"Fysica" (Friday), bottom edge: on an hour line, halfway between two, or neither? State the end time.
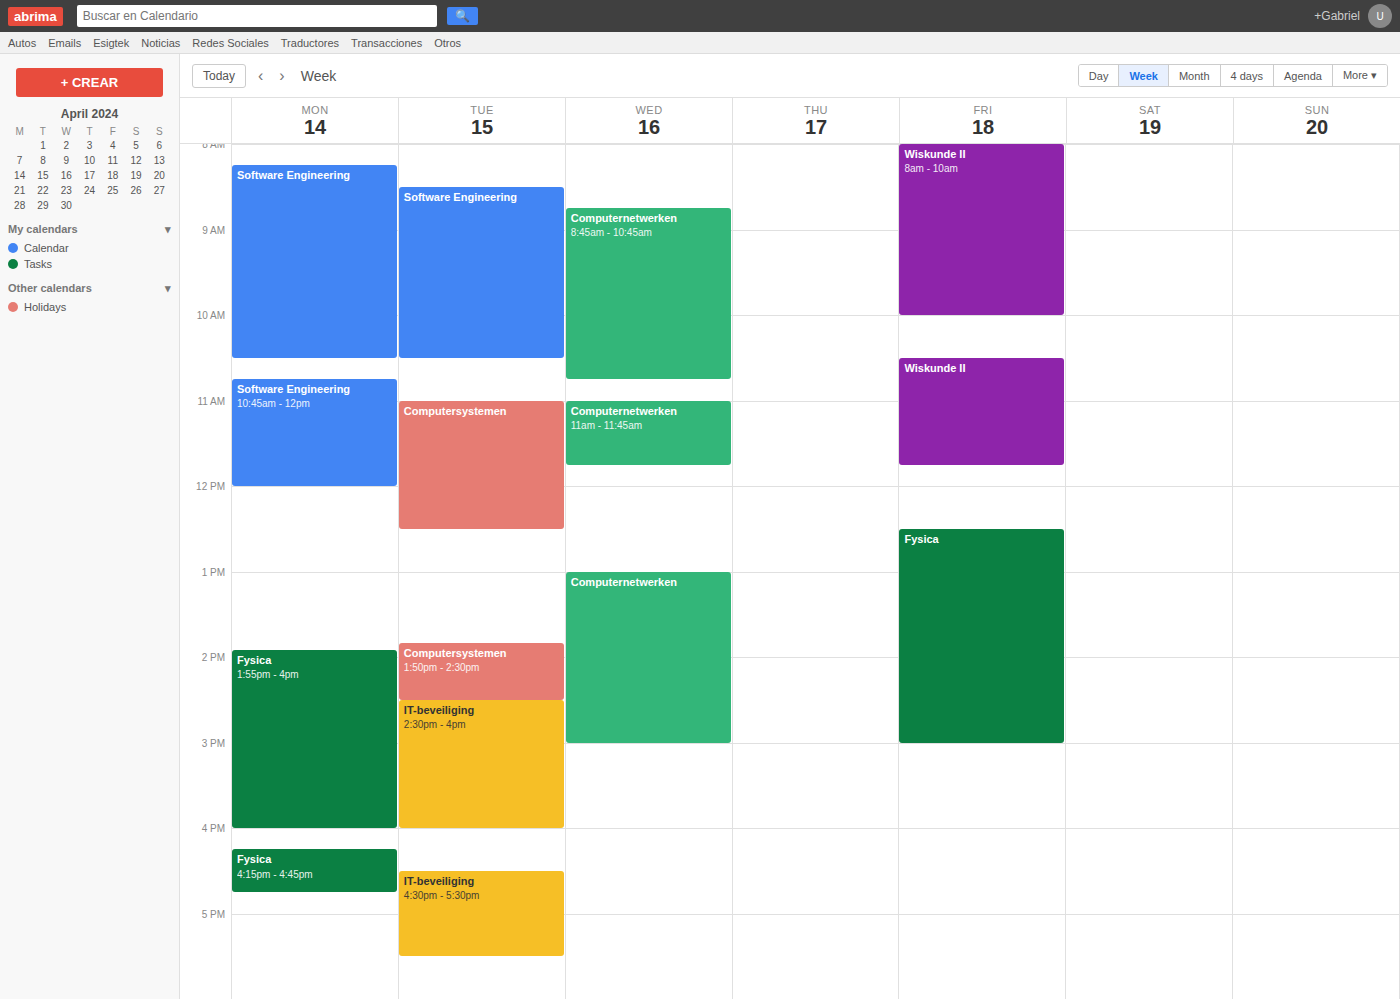
3:00 PM -- exactly on the 3 PM line.